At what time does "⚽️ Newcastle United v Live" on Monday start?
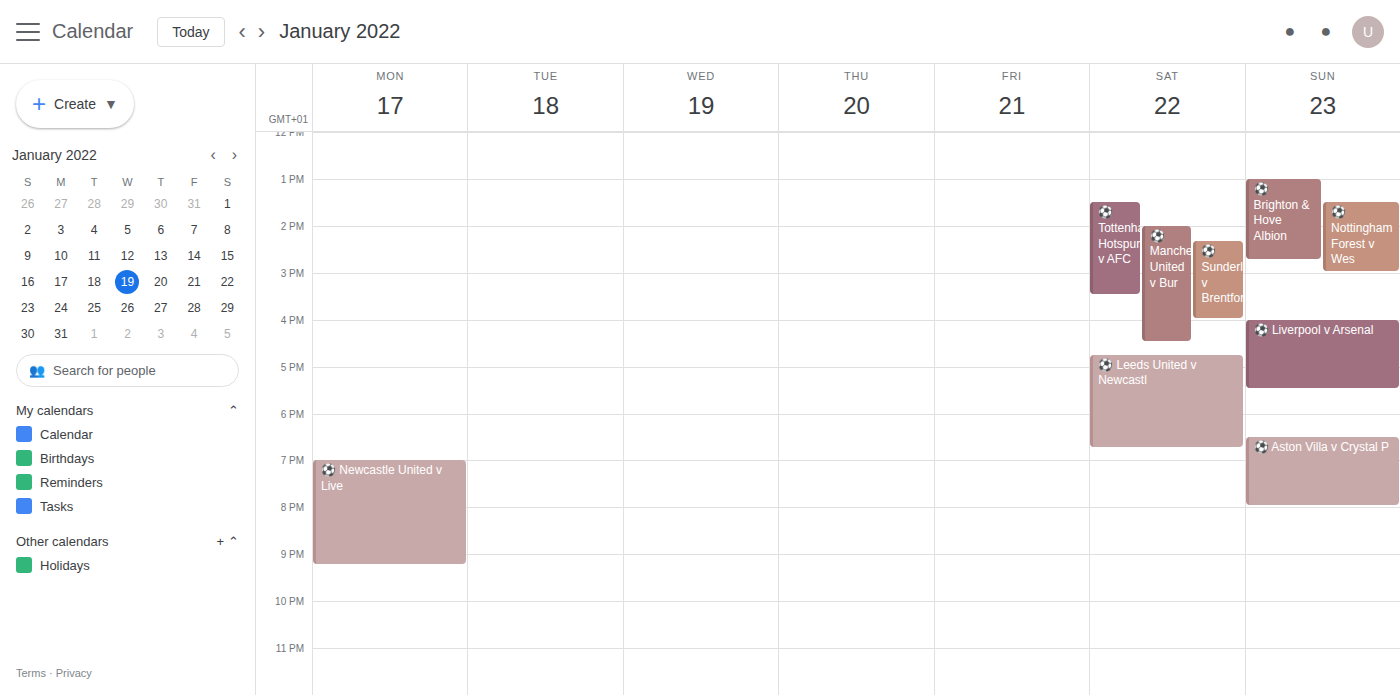
19:00